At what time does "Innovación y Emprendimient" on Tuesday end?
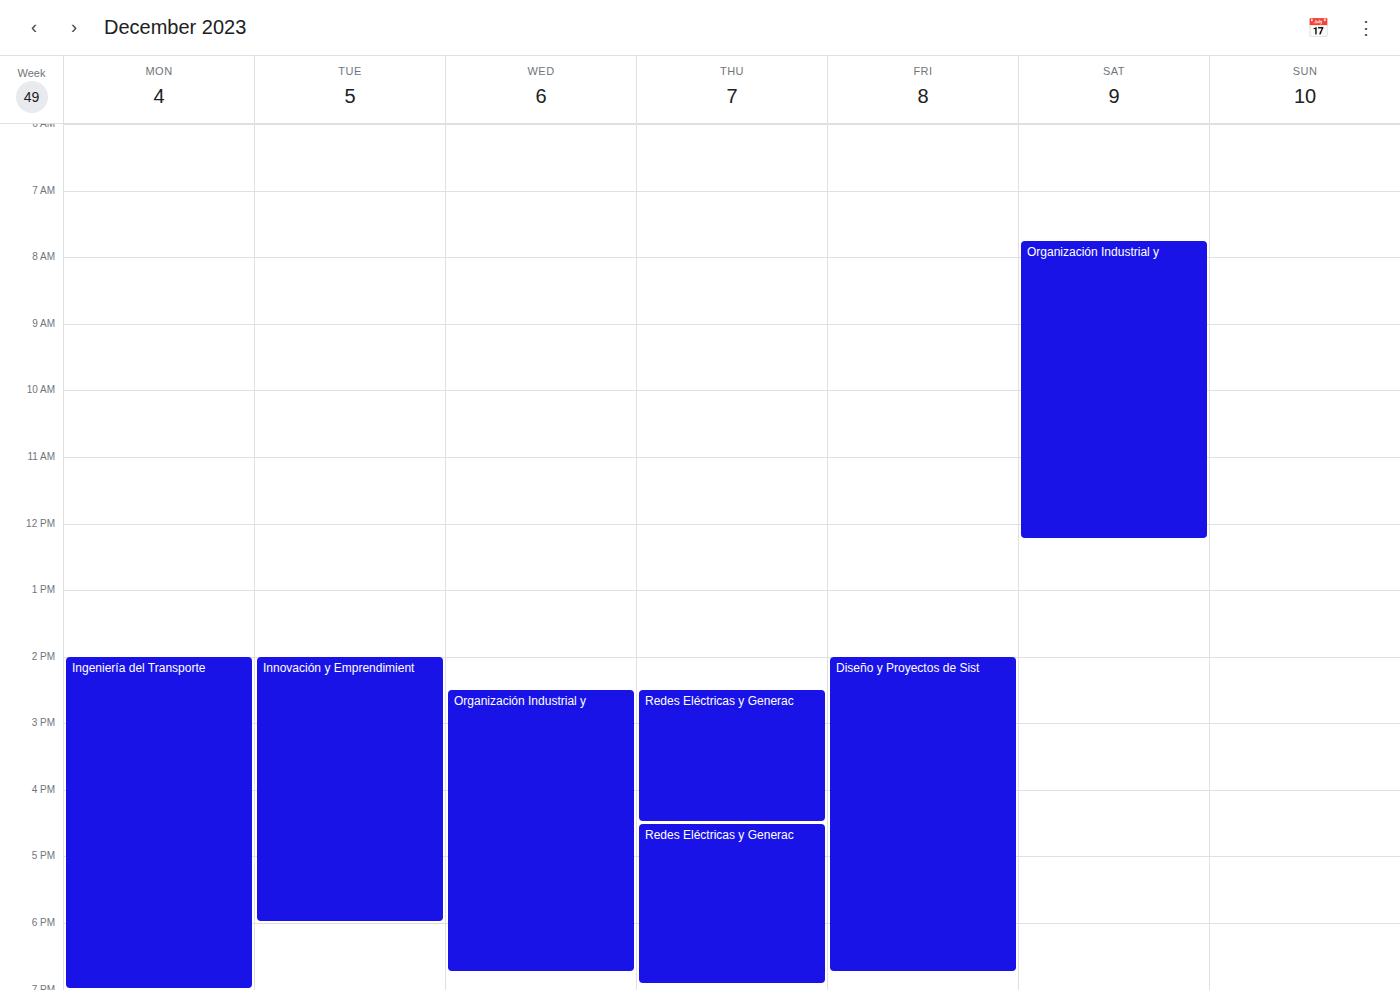
6:00 PM